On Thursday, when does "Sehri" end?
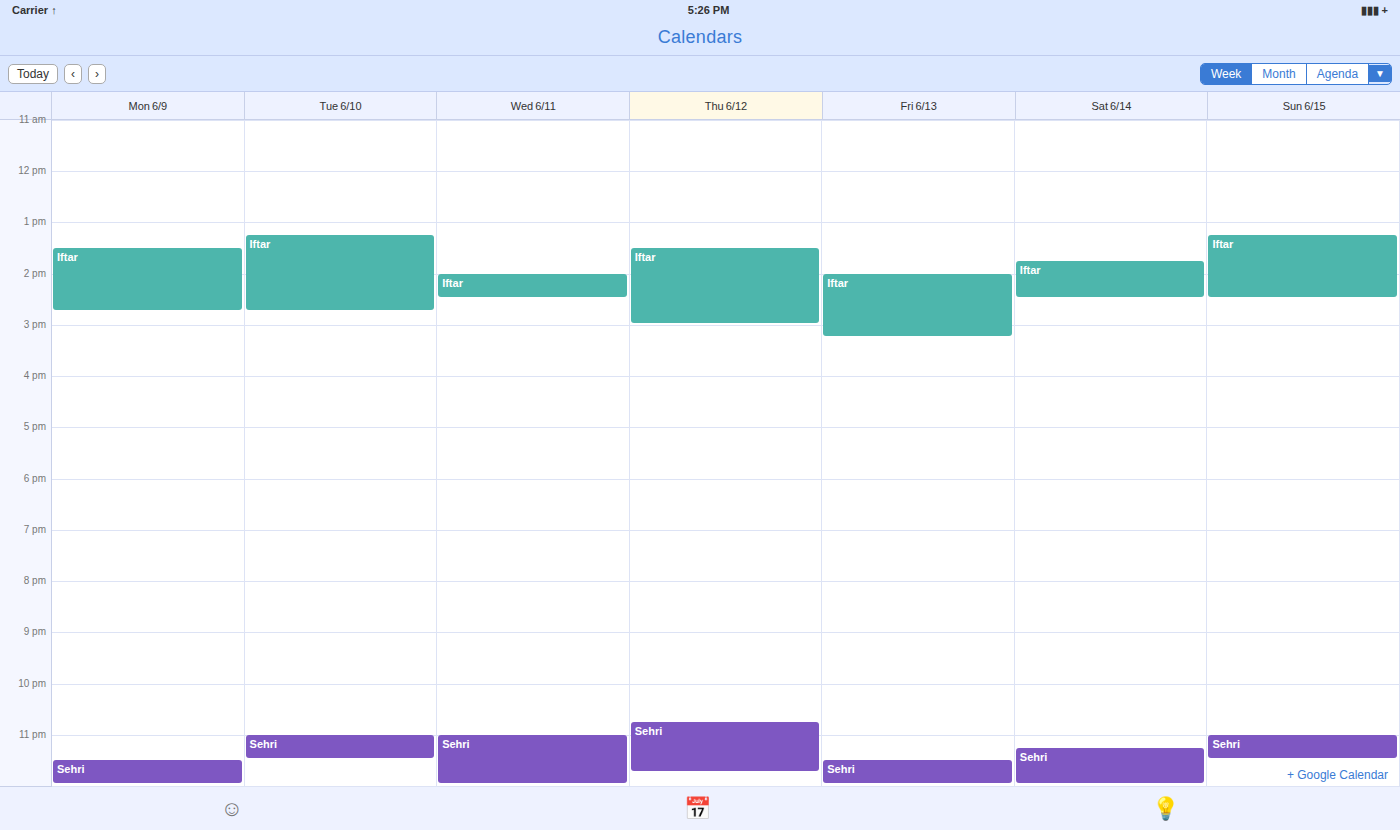
11:45 PM